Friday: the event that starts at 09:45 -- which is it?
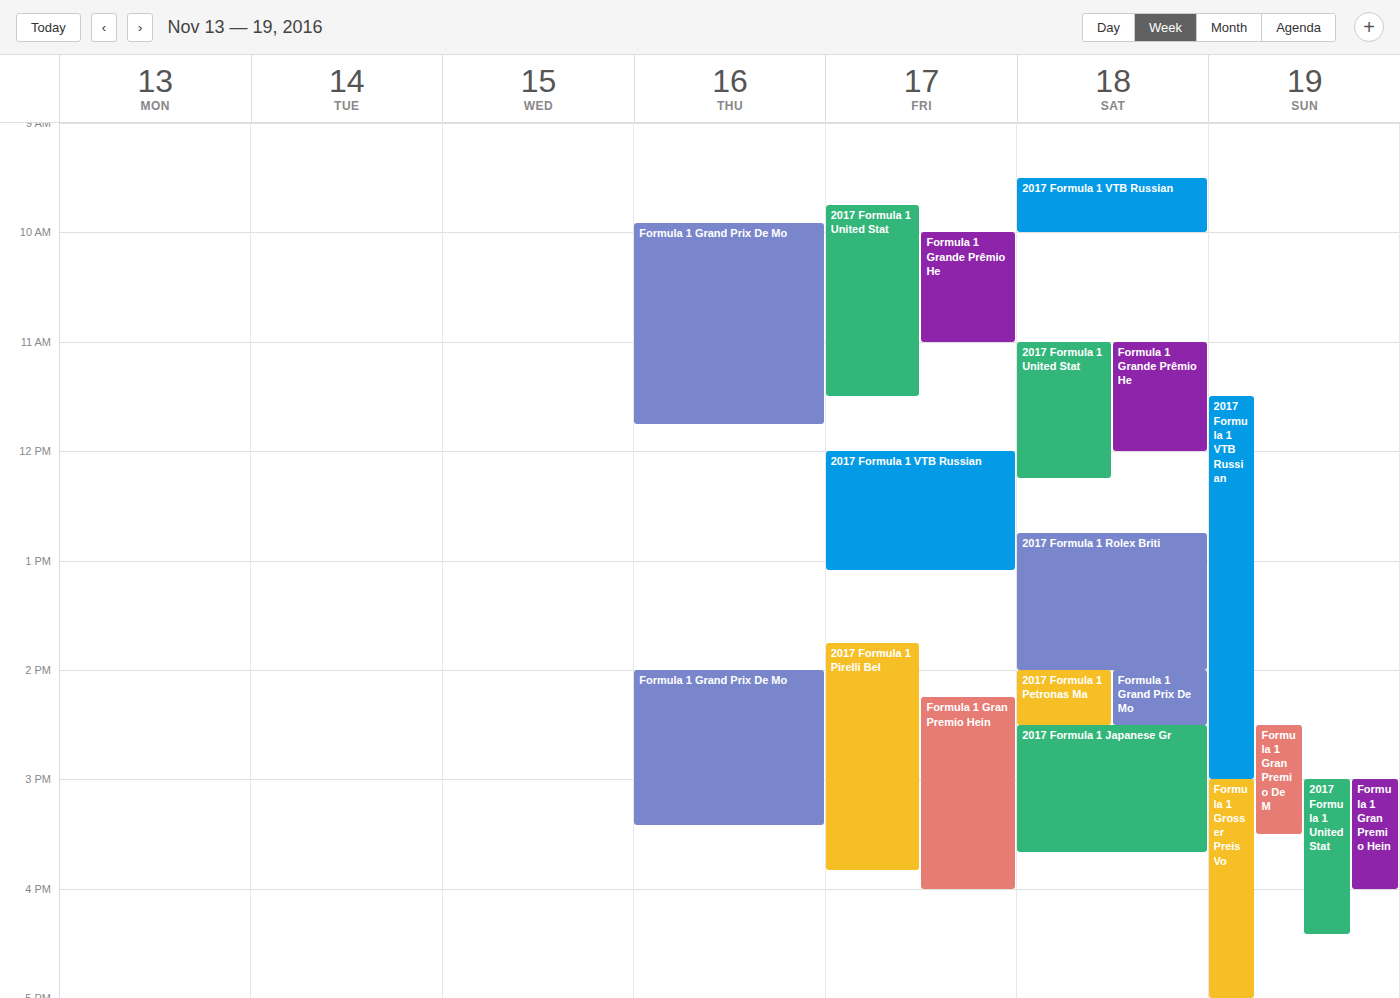
"2017 Formula 1 United Stat"